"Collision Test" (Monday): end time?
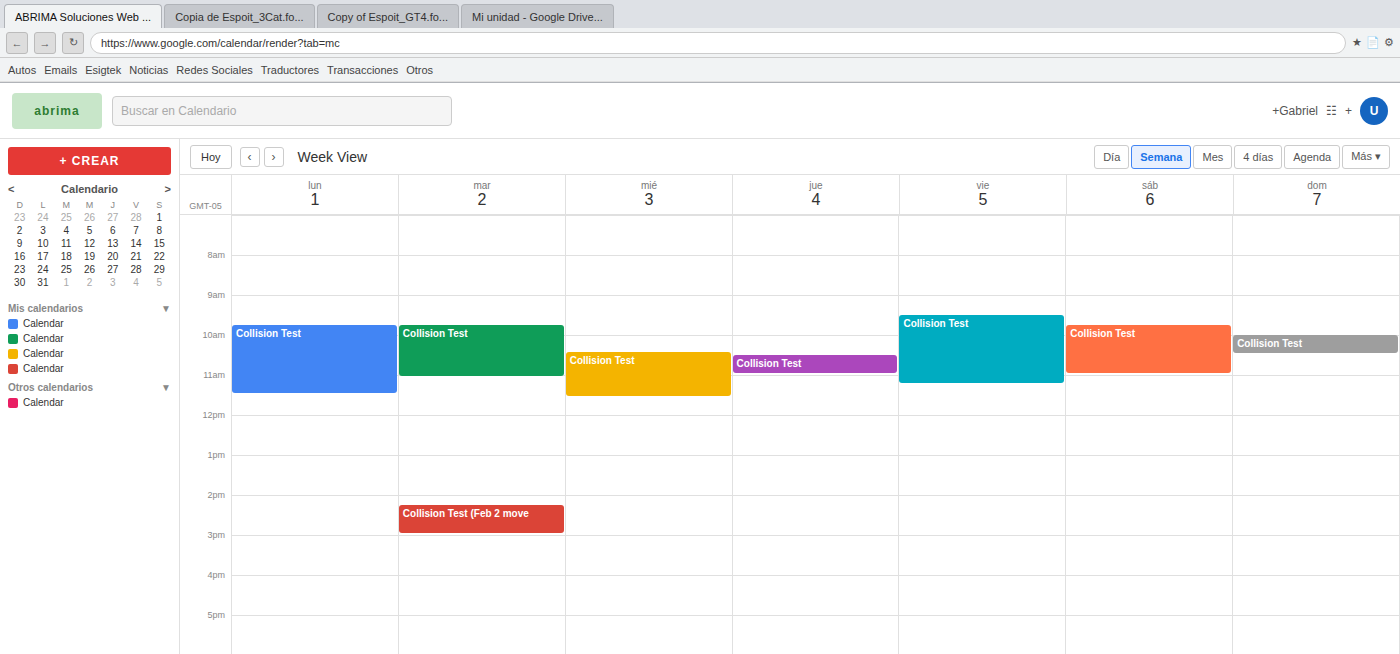
11:30